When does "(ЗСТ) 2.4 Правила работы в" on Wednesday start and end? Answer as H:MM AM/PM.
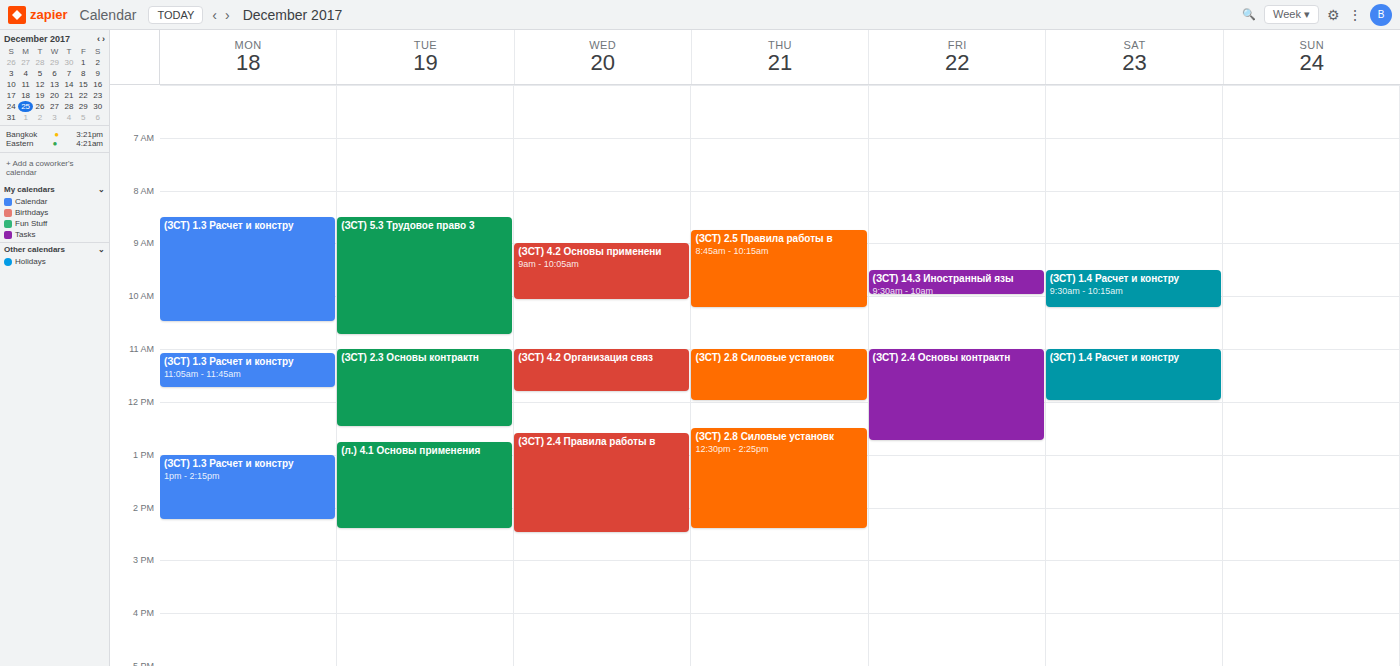
12:35 PM to 2:30 PM